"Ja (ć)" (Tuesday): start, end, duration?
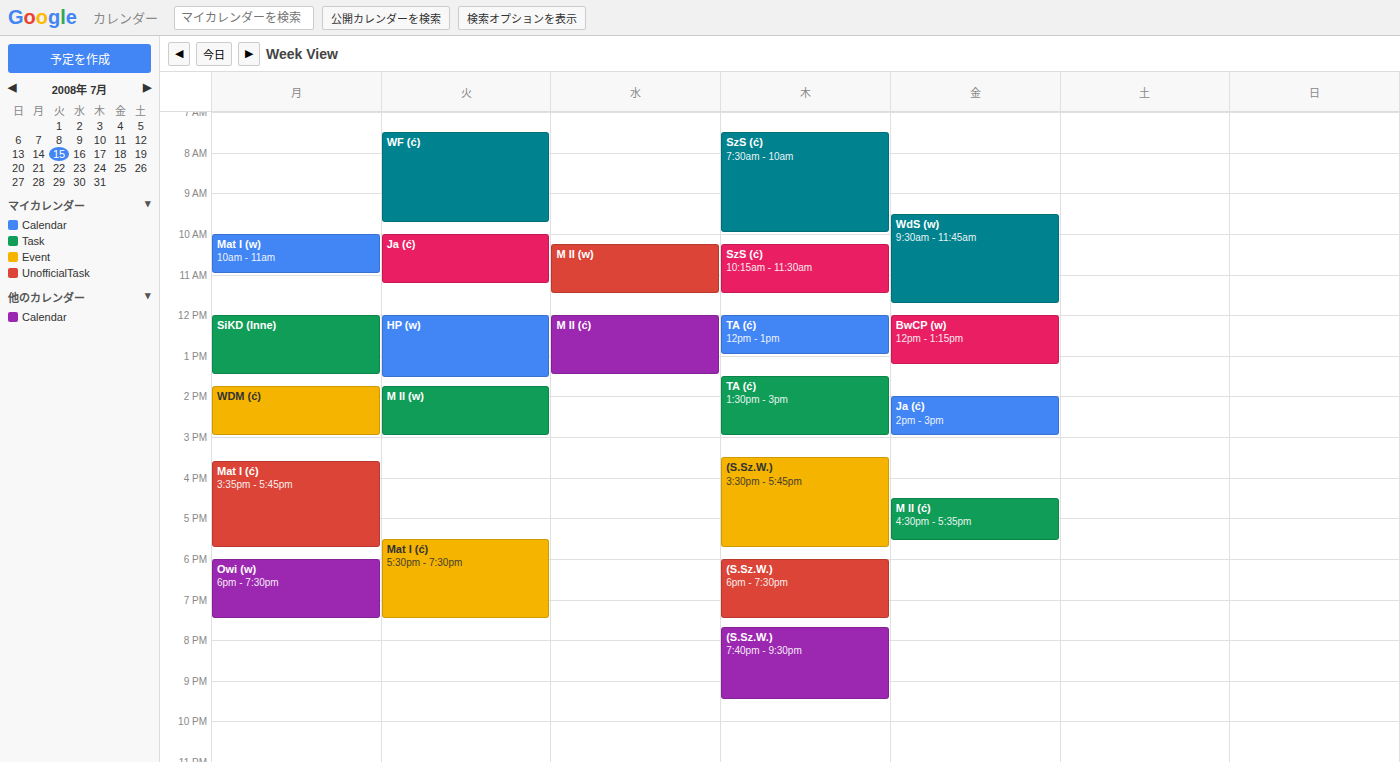
10:00 AM to 11:15 AM, 1 hour 15 minutes